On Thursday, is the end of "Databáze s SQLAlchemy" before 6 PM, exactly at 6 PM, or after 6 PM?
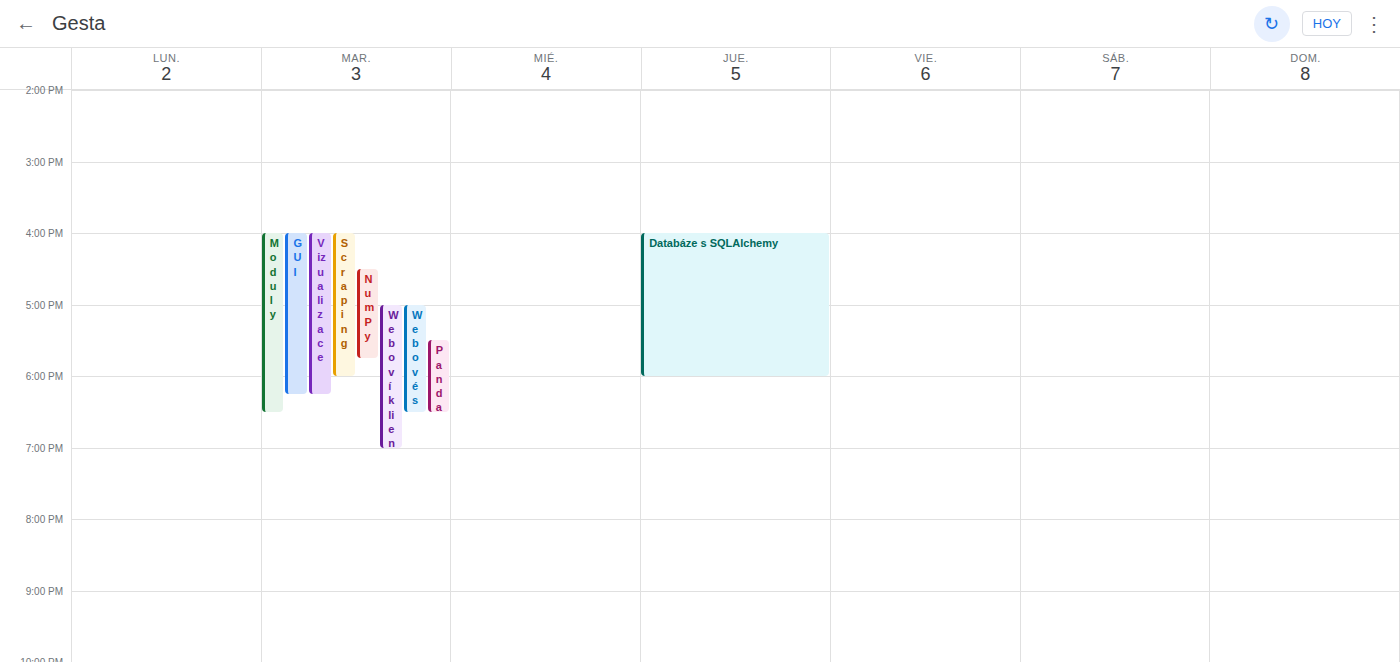
6:00 PM -- exactly at 6 PM, on the 6 PM line.